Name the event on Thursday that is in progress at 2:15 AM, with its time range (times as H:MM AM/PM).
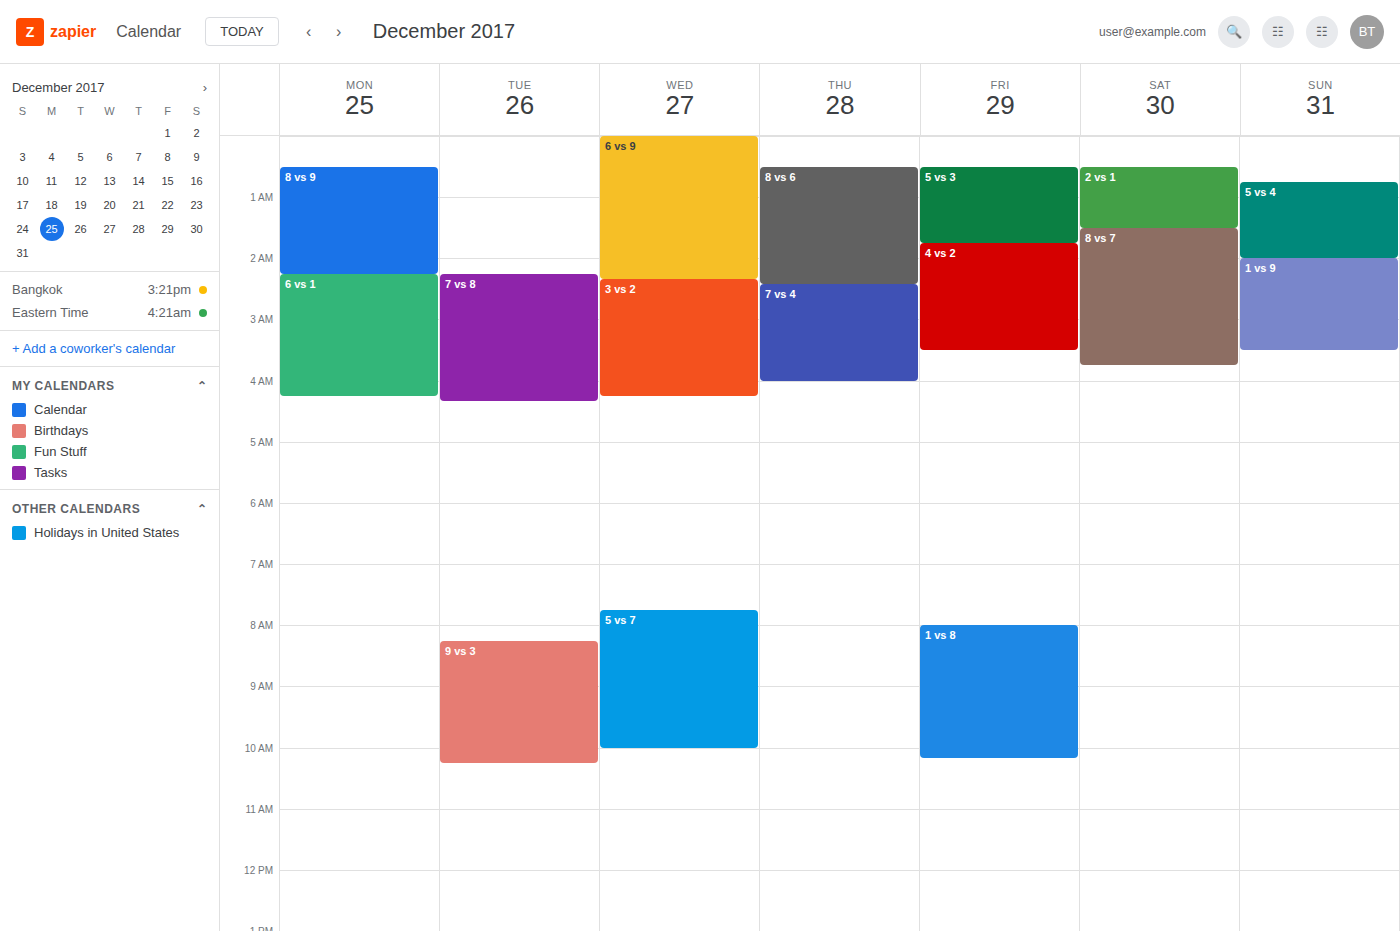
"8 vs 6", 12:30 AM to 2:25 AM